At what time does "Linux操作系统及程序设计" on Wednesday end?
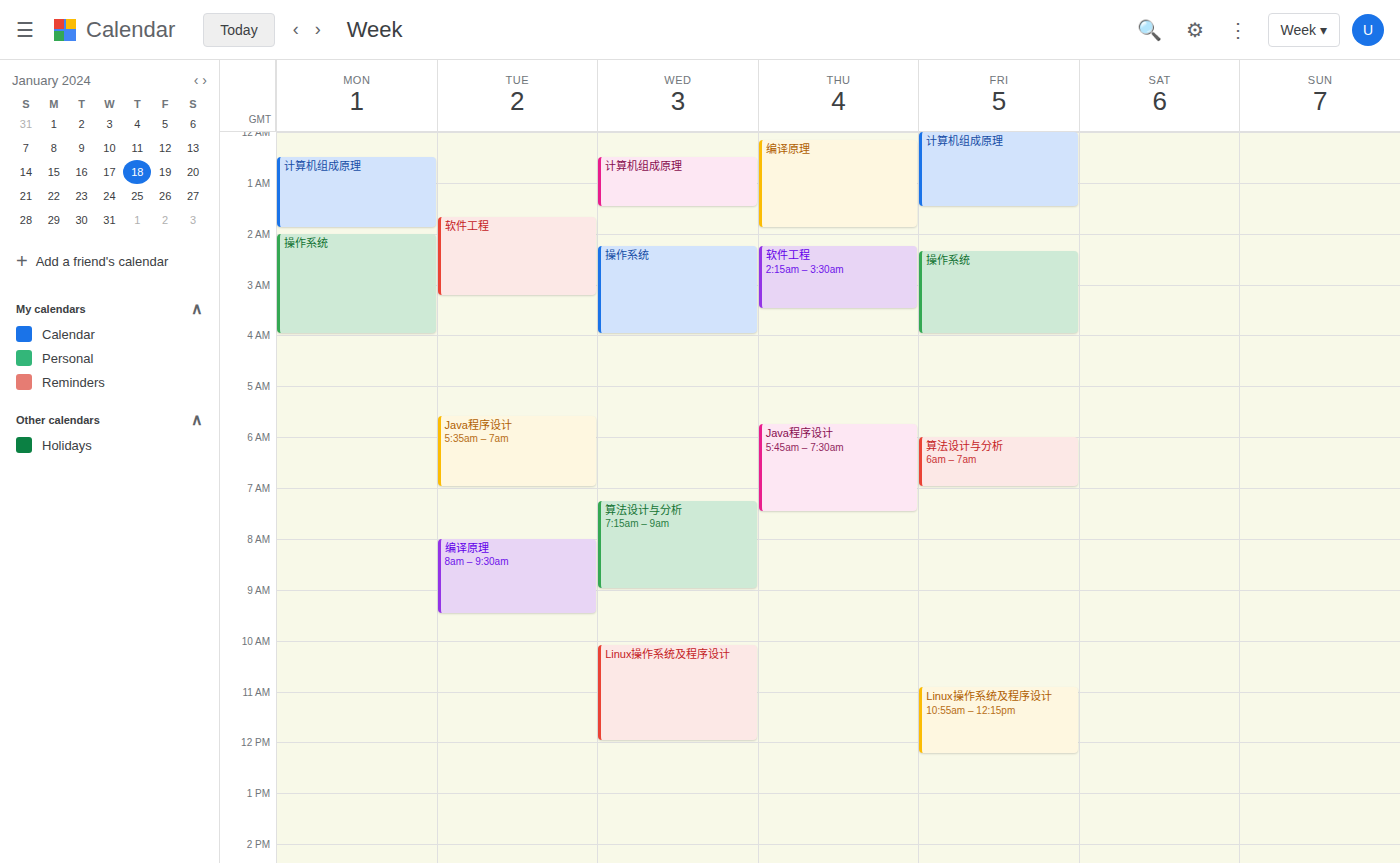
12:00 PM